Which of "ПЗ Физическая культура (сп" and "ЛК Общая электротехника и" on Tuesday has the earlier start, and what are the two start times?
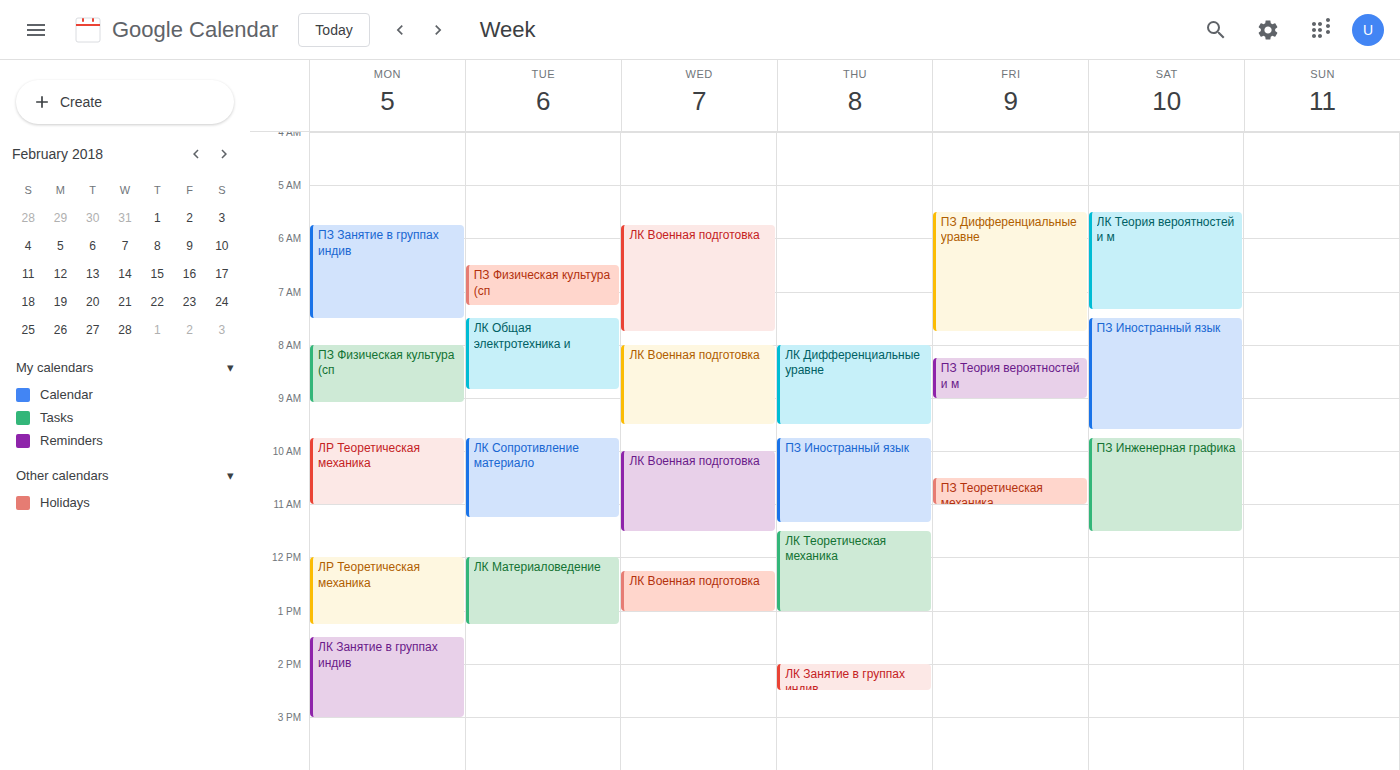
"ПЗ Физическая культура (сп" 6:30 AM; "ЛК Общая электротехника и" 7:30 AM.